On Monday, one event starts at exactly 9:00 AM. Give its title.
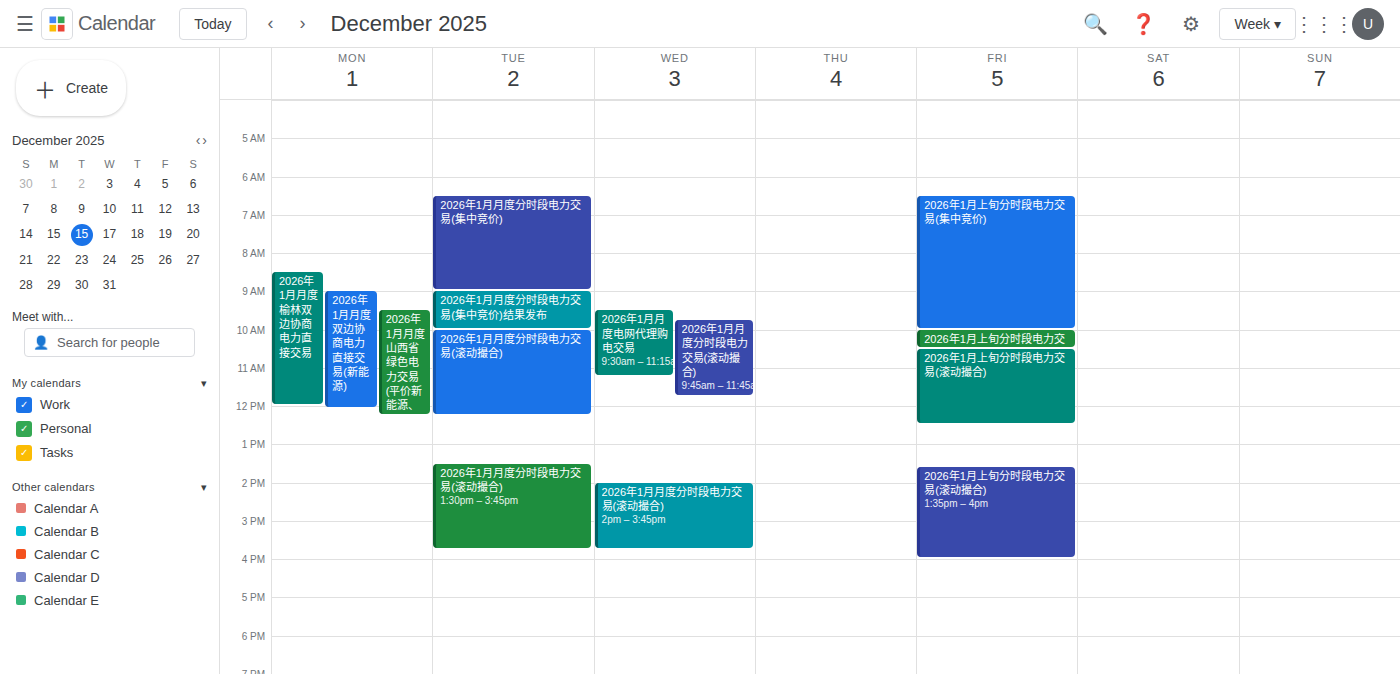
"2026年1月月度双边协商电力直接交易(新能源)"